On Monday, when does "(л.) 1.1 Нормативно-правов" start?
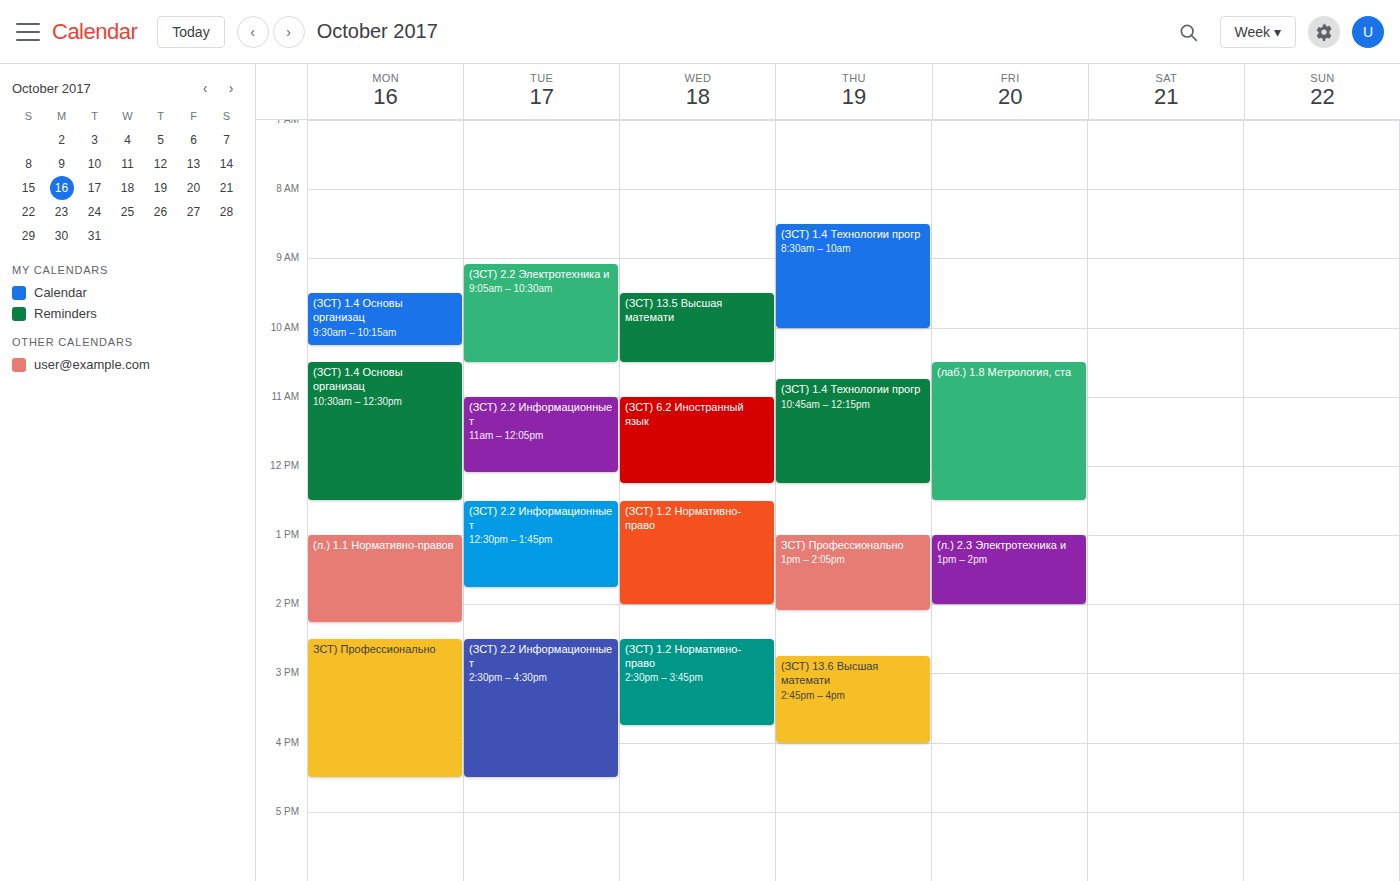
1:00 PM